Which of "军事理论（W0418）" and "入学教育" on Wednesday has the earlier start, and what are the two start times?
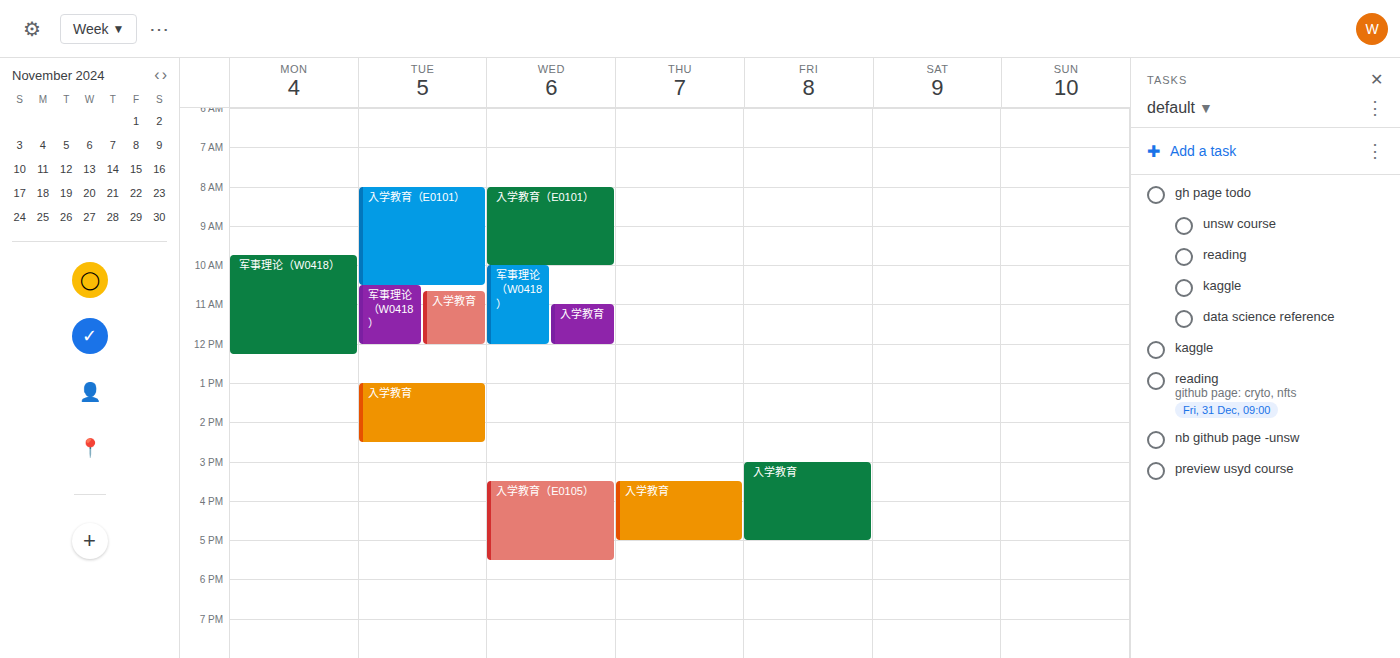
"军事理论（W0418）" 10:00 AM; "入学教育" 11:00 AM.